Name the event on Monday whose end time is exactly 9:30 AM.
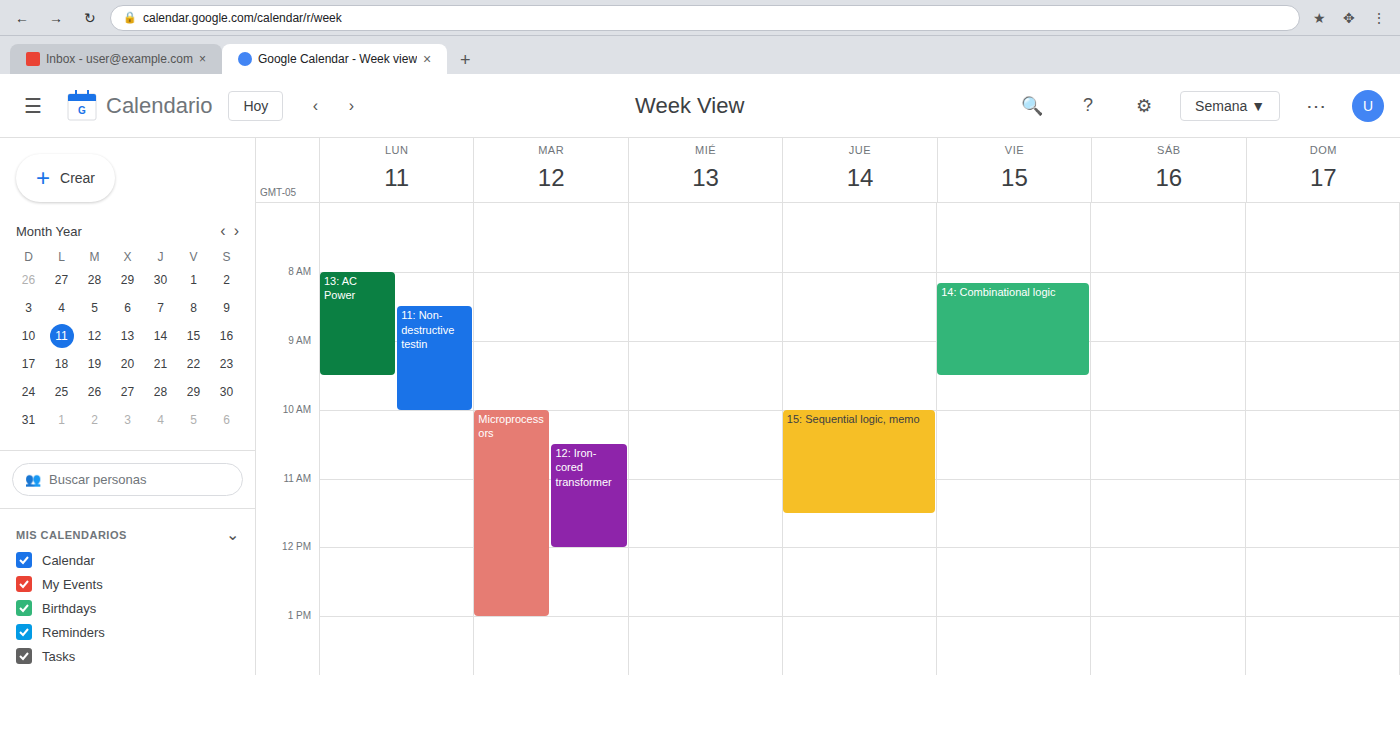
"13: AC Power"